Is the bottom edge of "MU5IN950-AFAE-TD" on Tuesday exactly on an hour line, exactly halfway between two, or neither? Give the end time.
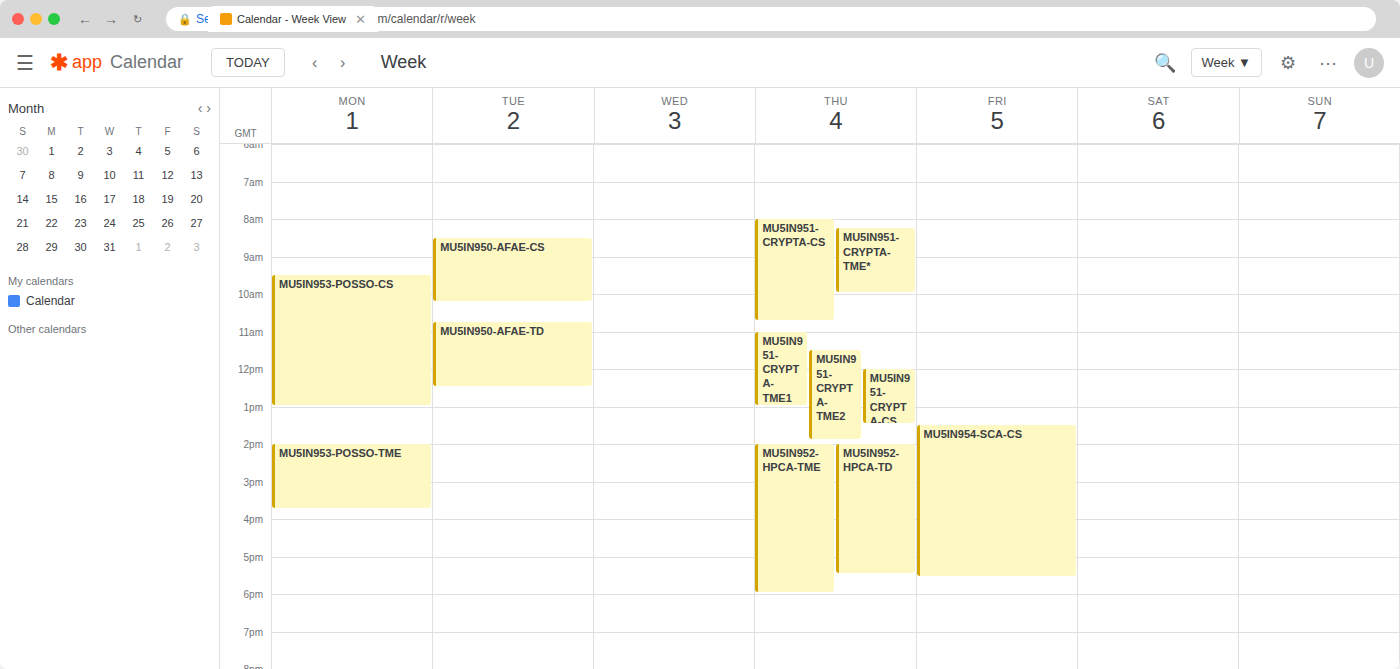
12:30 PM -- halfway between the 12 PM and 1 PM lines.